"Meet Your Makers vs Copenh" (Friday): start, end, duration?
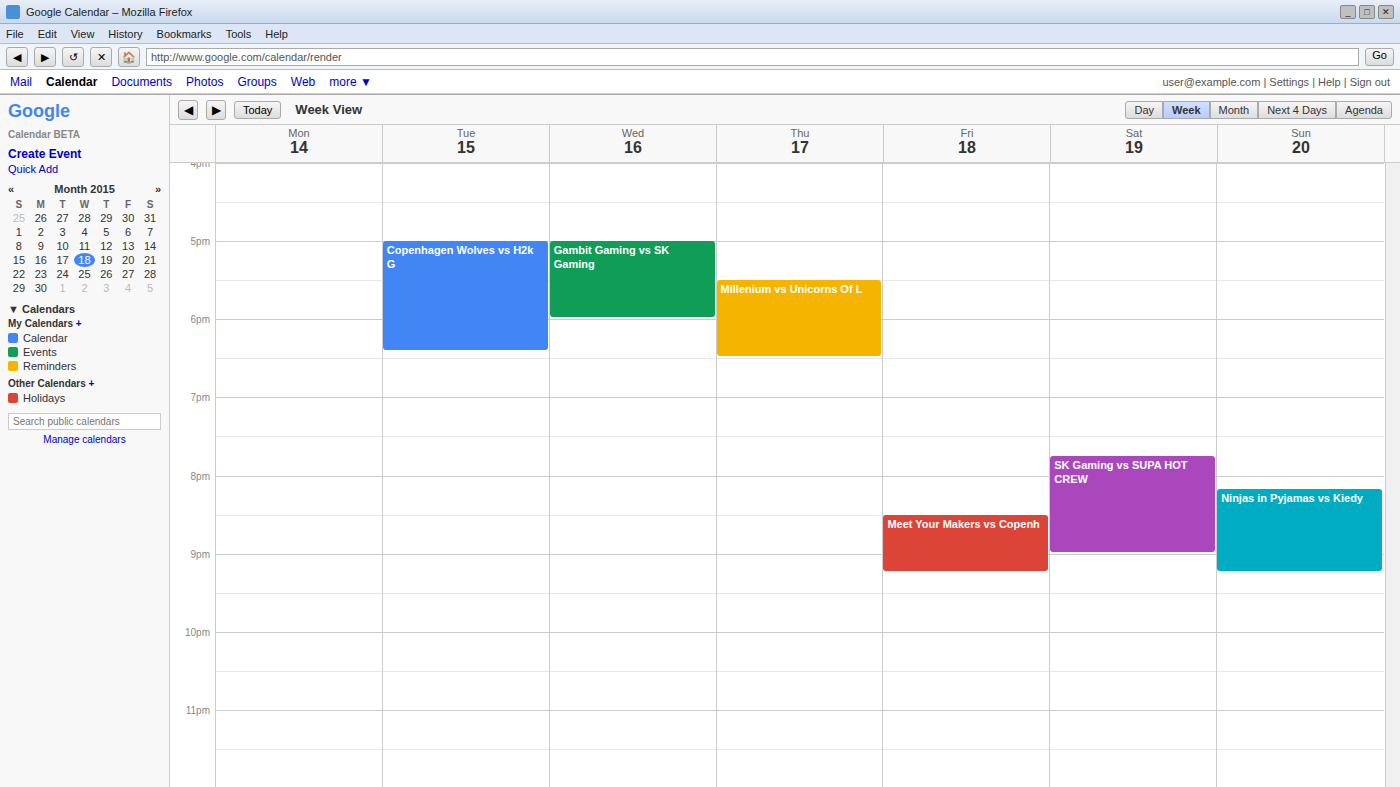
8:30 PM to 9:15 PM, 45 minutes